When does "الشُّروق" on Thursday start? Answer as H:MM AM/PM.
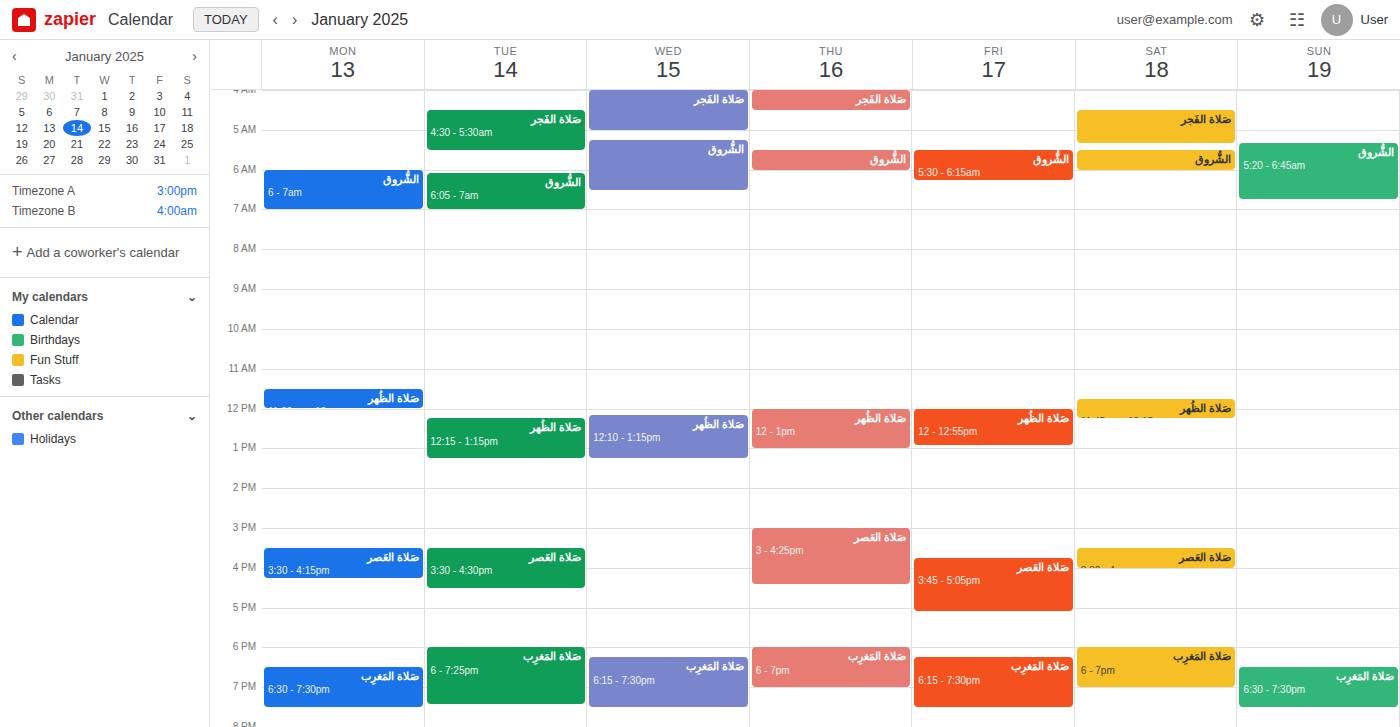
5:30 AM